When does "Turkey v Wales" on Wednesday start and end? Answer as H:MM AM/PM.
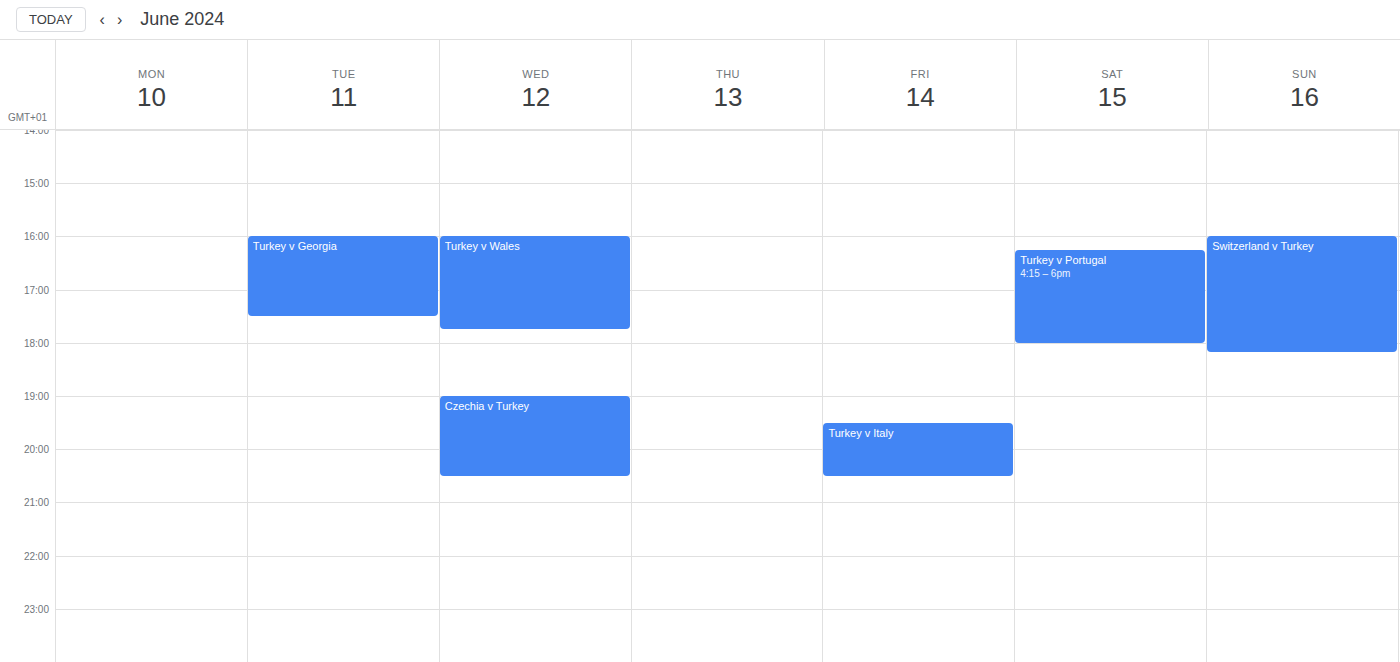
4:00 PM to 5:45 PM